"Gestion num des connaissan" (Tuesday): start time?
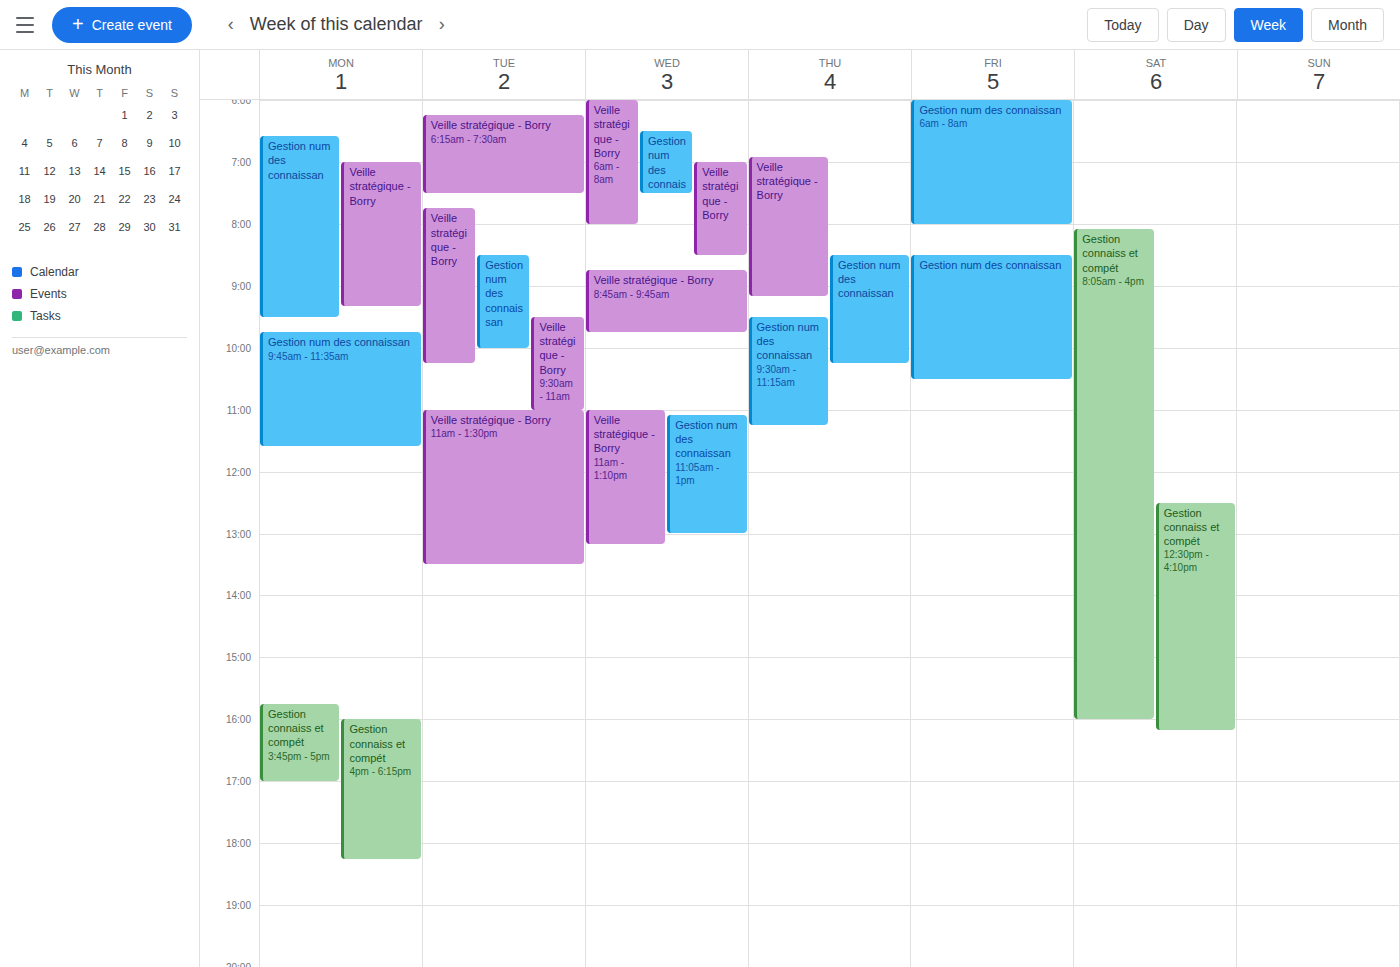
8:30 AM